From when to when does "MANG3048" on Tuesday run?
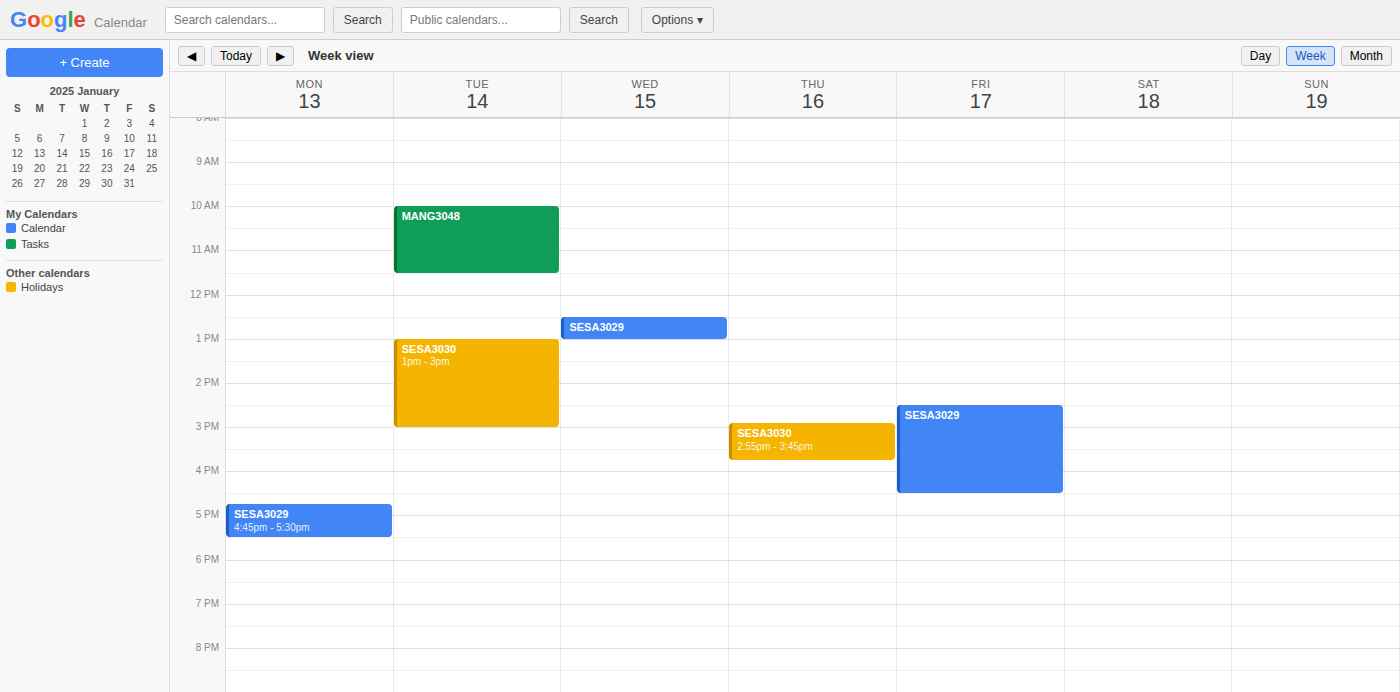
10:00 AM to 11:30 AM